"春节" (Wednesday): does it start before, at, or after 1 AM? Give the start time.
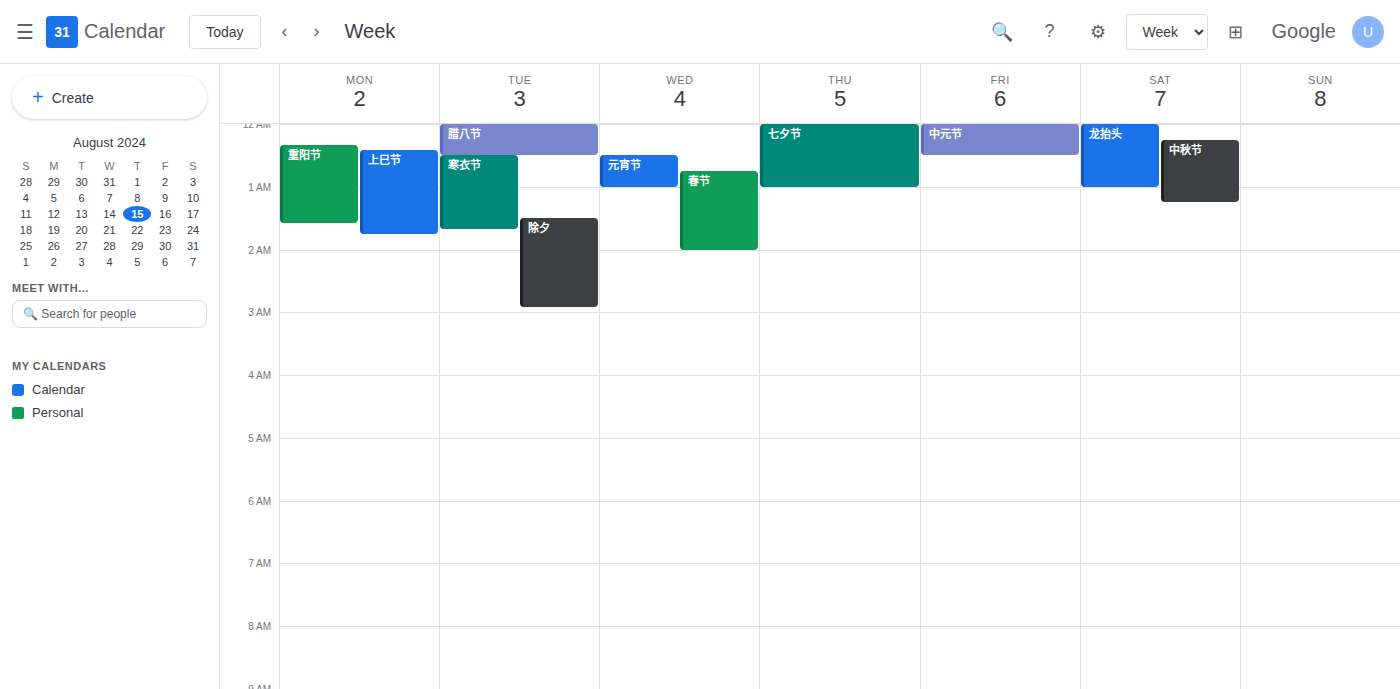
12:45 AM -- before 1 AM, 15 minutes above the 1 AM line.